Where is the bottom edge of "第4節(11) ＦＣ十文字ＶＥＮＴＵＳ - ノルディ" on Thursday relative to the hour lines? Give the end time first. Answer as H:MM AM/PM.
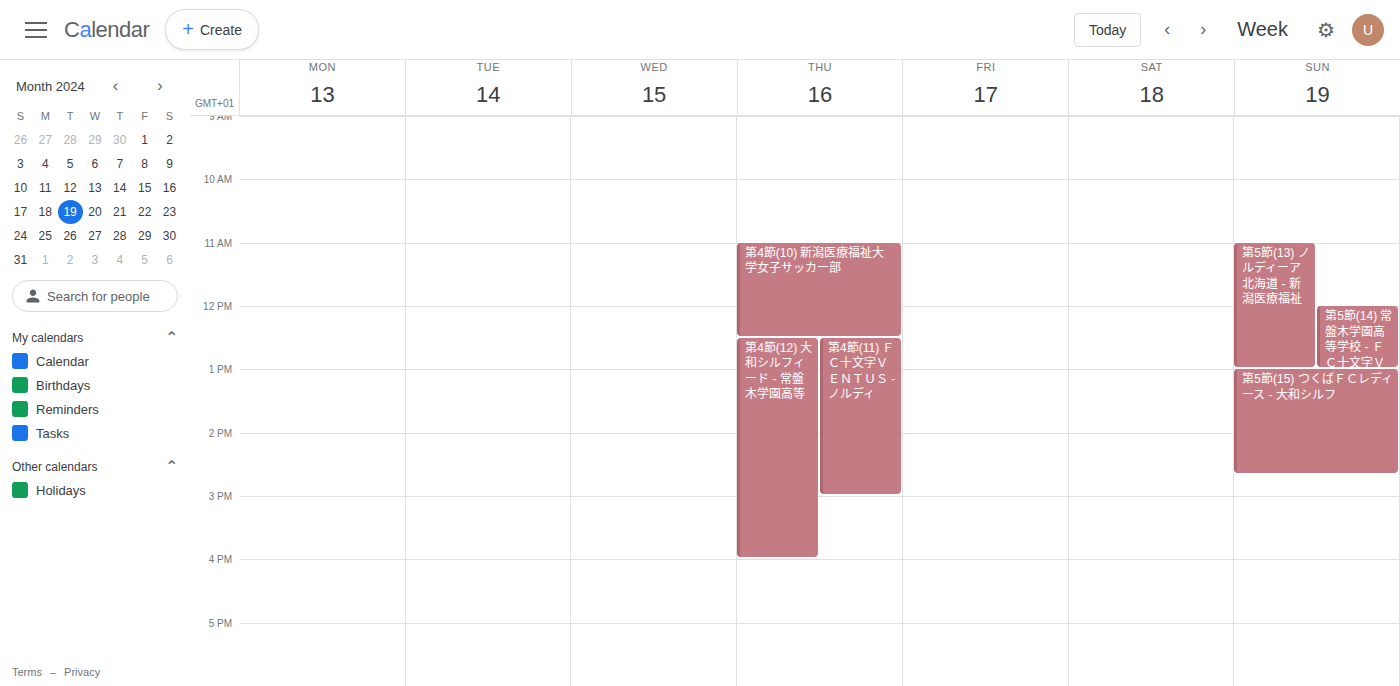
3:00 PM -- exactly on the 3 PM line.